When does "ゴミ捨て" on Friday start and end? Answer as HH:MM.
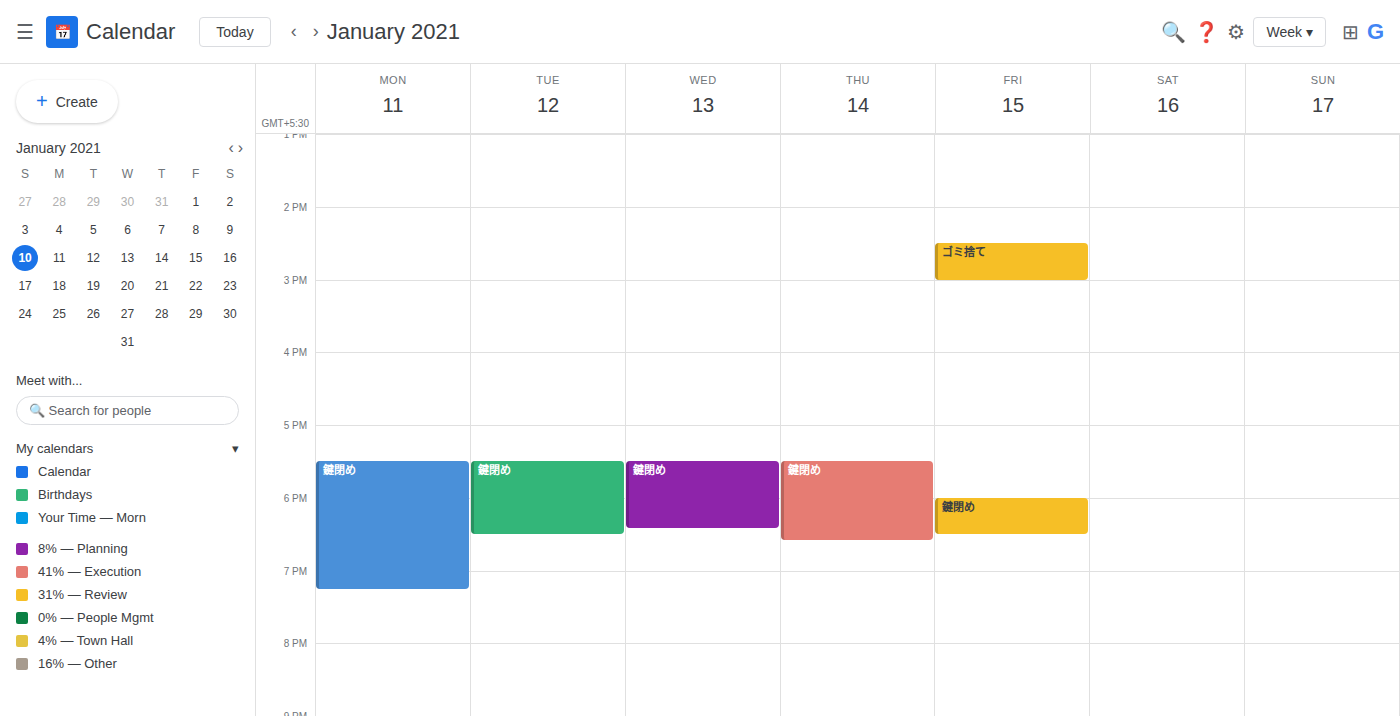
14:30 to 15:00